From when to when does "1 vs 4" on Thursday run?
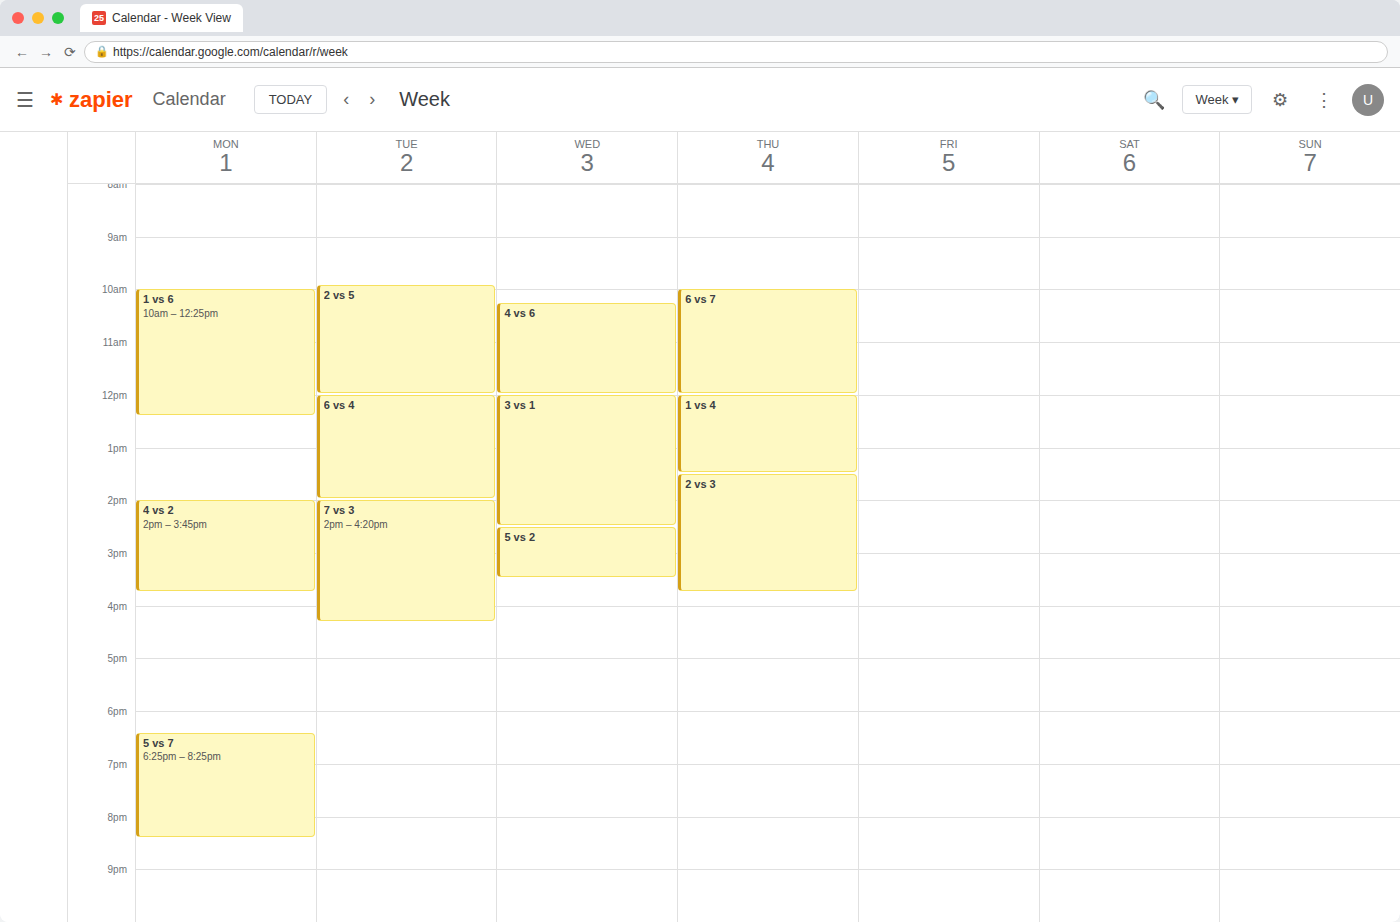
12:00 PM to 1:30 PM